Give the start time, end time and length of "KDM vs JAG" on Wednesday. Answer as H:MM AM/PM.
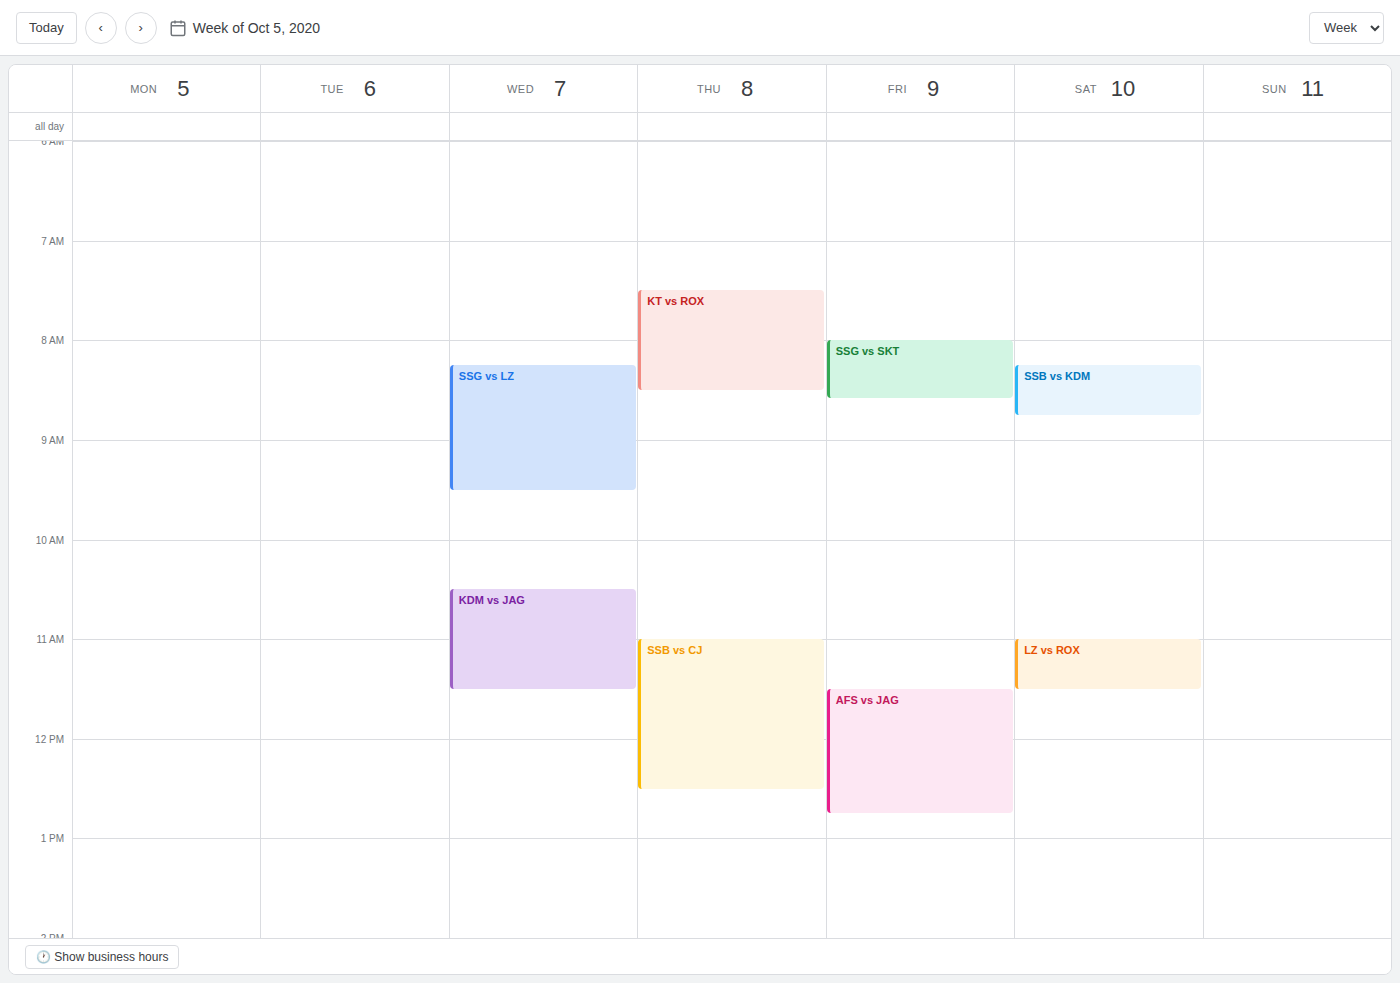
10:30 AM to 11:30 AM, 1 hour